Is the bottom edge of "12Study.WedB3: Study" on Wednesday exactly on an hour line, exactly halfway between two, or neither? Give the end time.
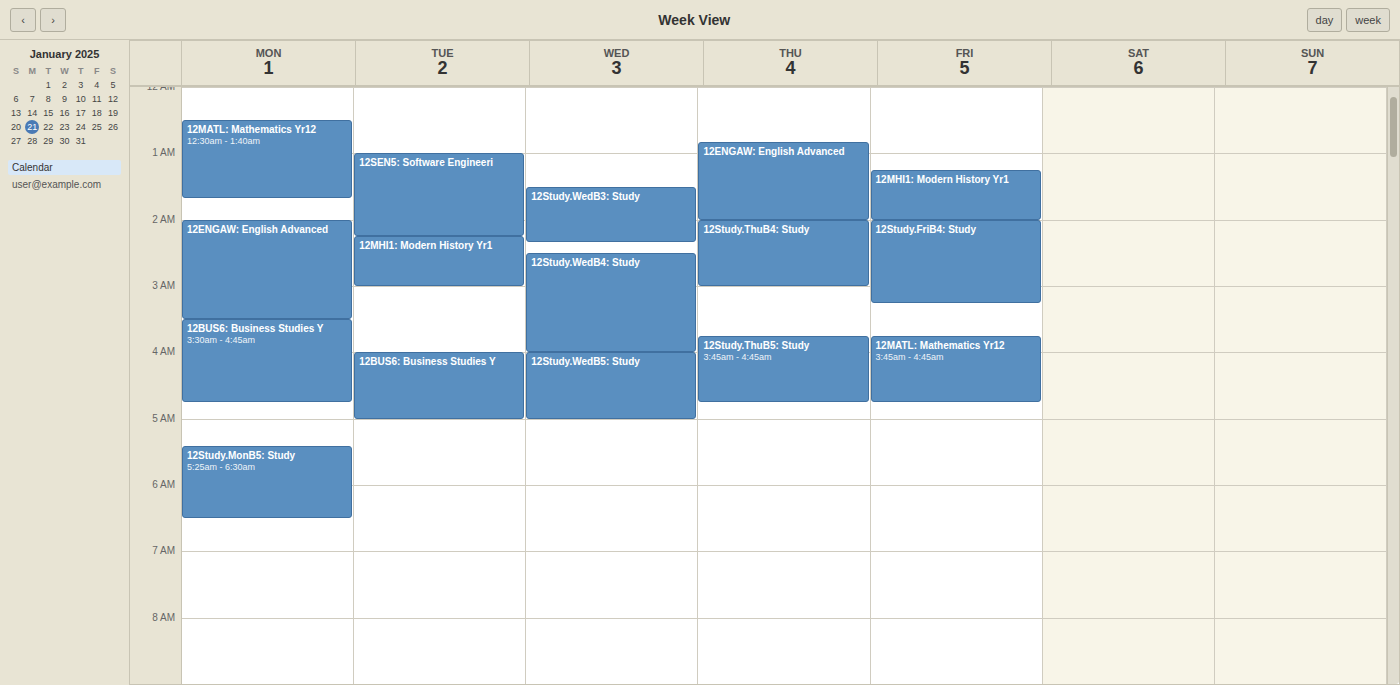
2:20 AM -- neither: 20 minutes below the 2 AM line and 40 minutes above the 3 AM line.